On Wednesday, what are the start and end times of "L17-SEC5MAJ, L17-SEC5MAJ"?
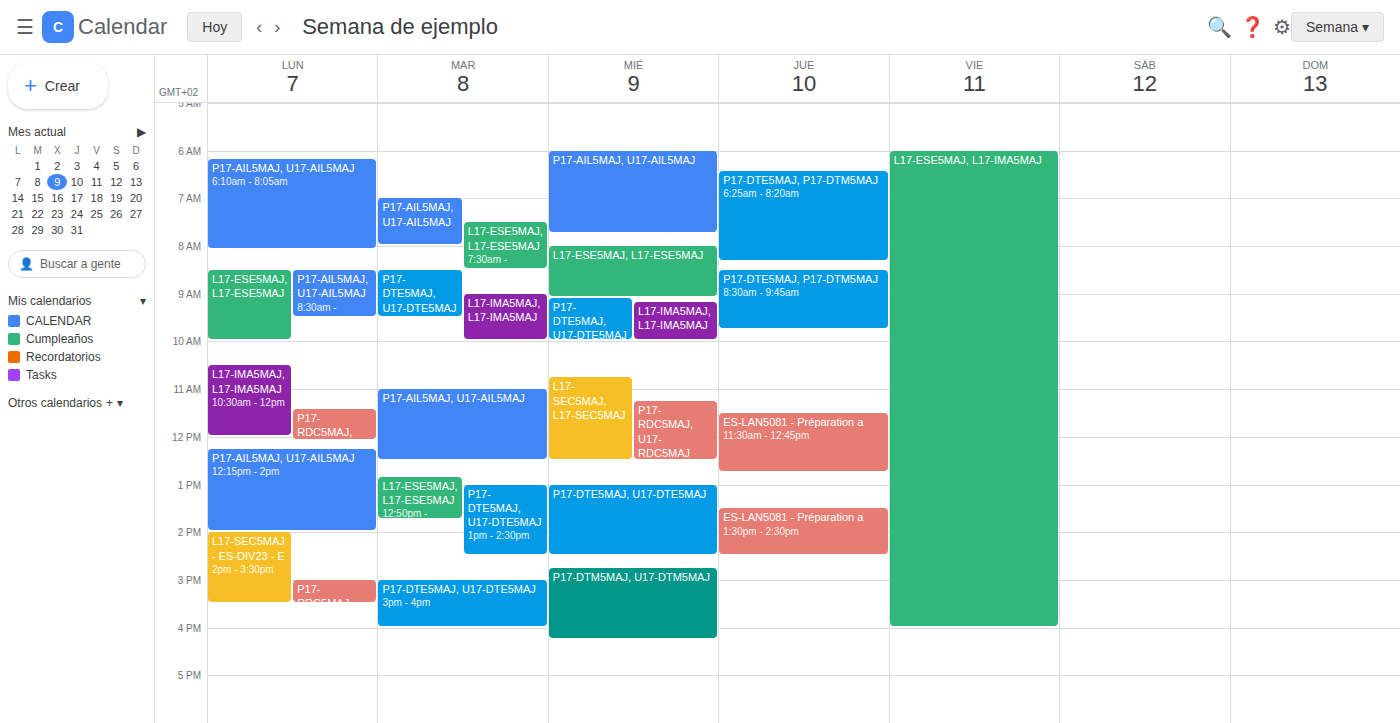
10:45 AM to 12:30 PM